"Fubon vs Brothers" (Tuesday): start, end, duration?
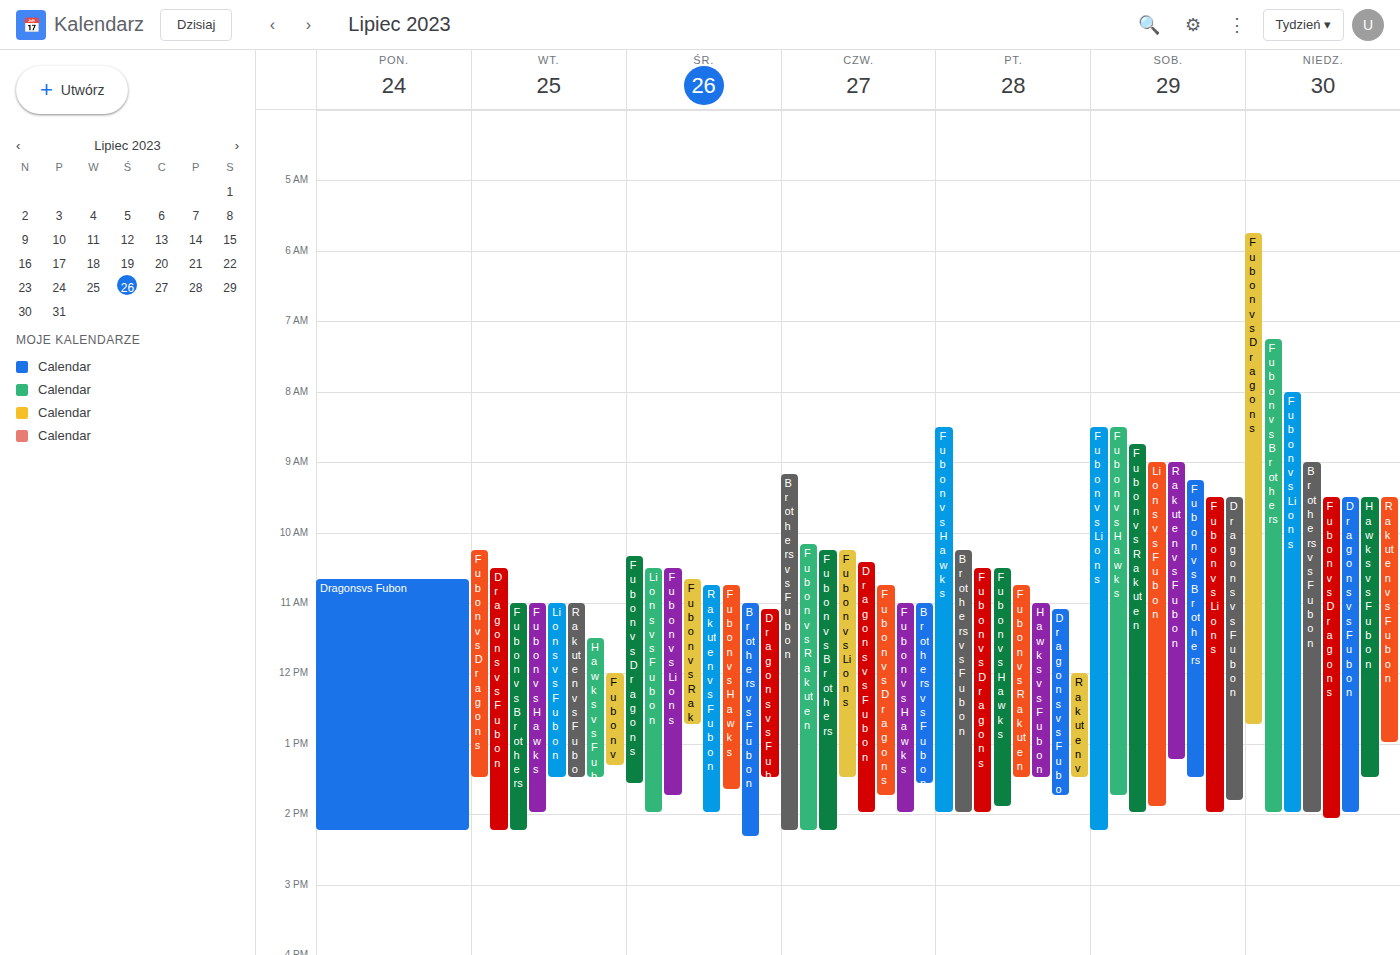
11:00 AM to 2:15 PM, 3 hours 15 minutes